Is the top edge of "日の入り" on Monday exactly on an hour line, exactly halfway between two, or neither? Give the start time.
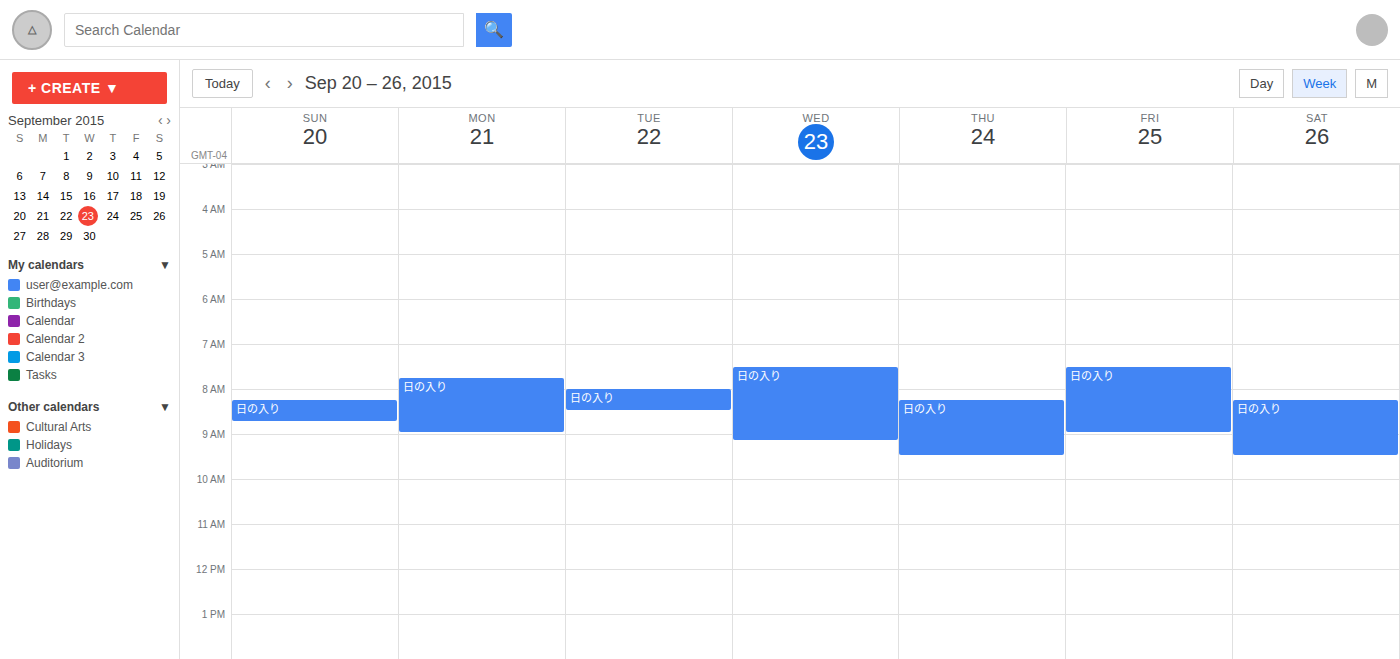
7:45 AM -- neither: three quarters of the way from the 7 AM line to the 8 AM line.